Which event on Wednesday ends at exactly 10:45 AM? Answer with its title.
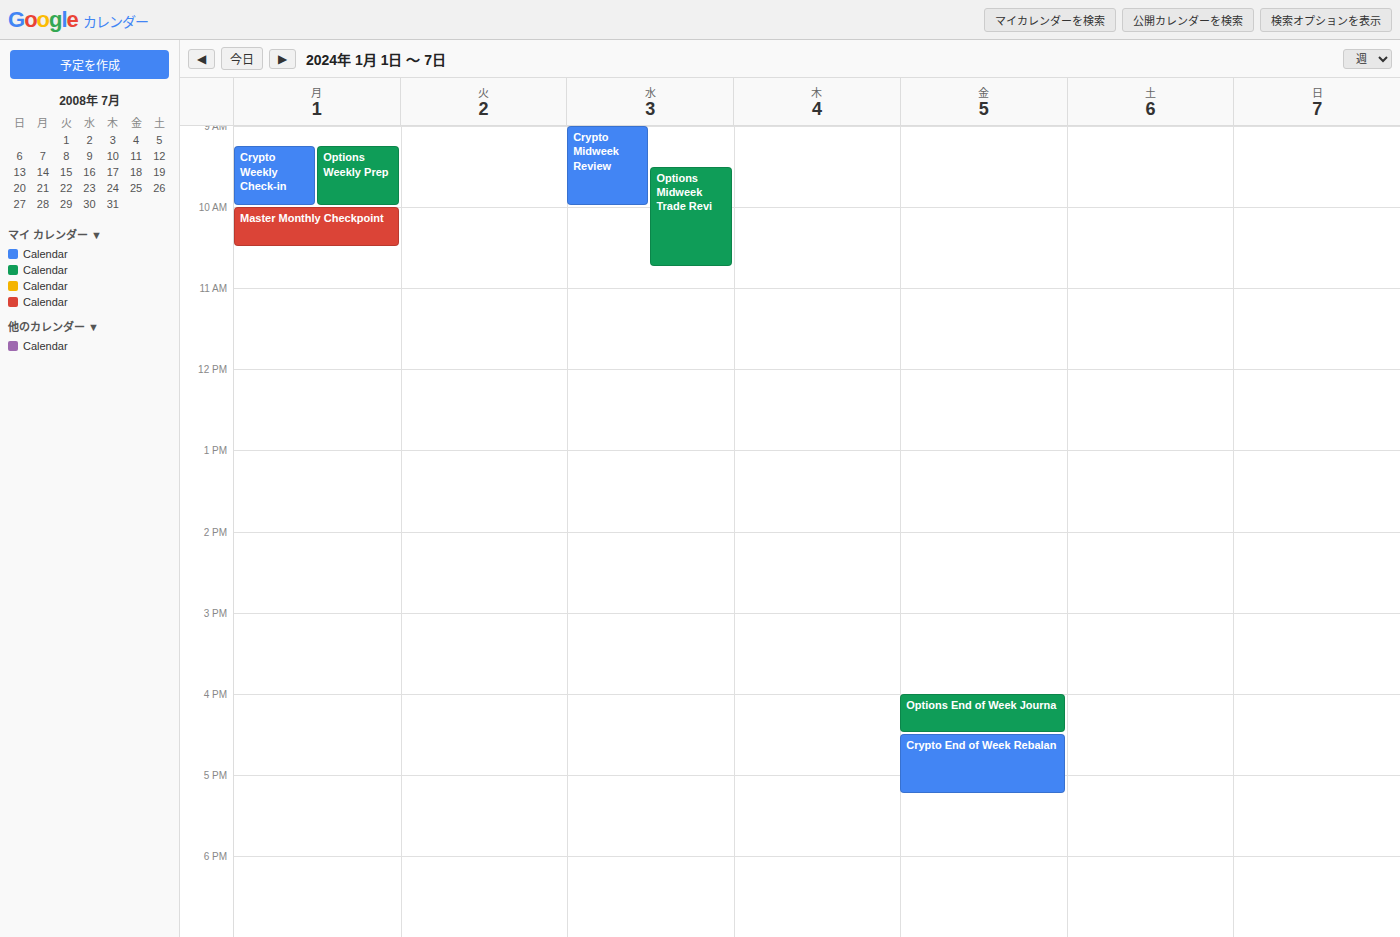
"Options Midweek Trade Revi"